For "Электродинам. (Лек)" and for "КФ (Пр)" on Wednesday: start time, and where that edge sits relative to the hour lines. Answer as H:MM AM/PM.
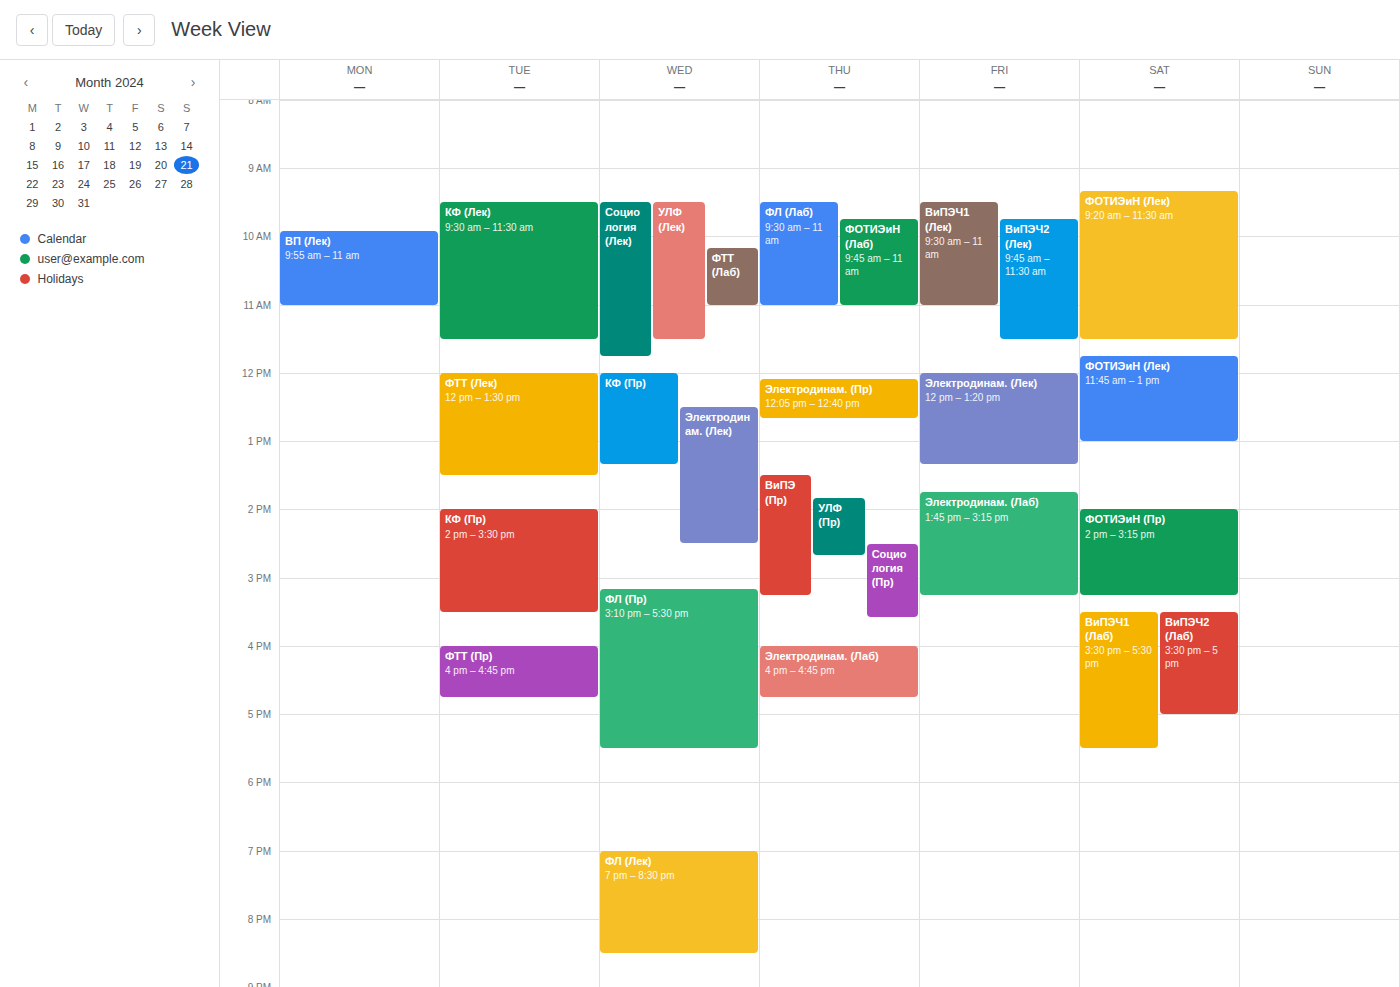
"Электродинам. (Лек)": 12:30 PM, halfway between the 12 PM and 1 PM lines. "КФ (Пр)": 12:00 PM, exactly on the 12 PM line.